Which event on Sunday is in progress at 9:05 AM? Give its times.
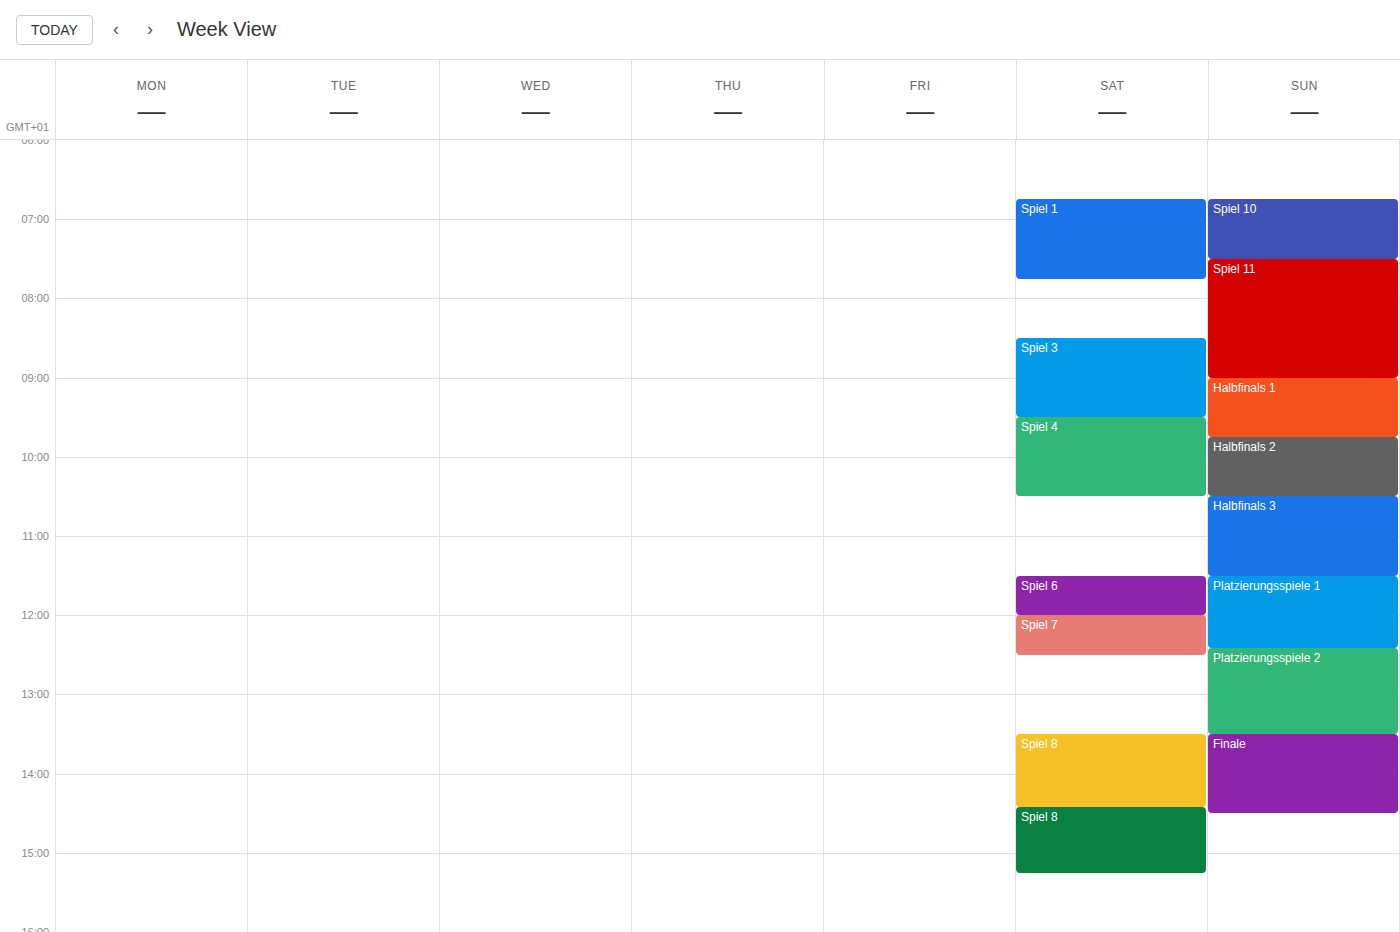
"Halbfinals 1", 9:00 AM to 9:45 AM